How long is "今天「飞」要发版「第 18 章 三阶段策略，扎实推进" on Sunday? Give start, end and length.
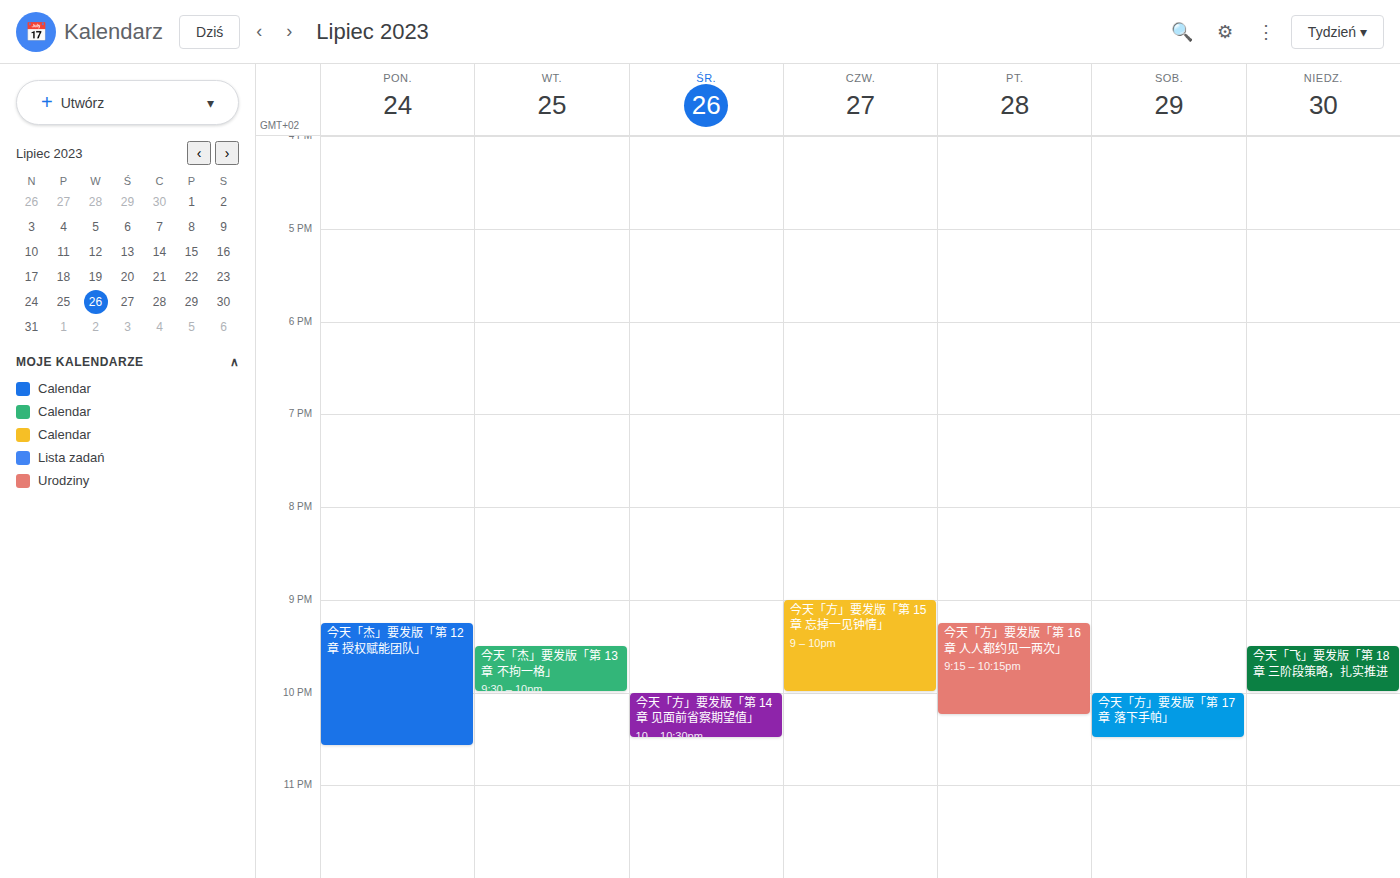
9:30 PM to 10:00 PM, 30 minutes